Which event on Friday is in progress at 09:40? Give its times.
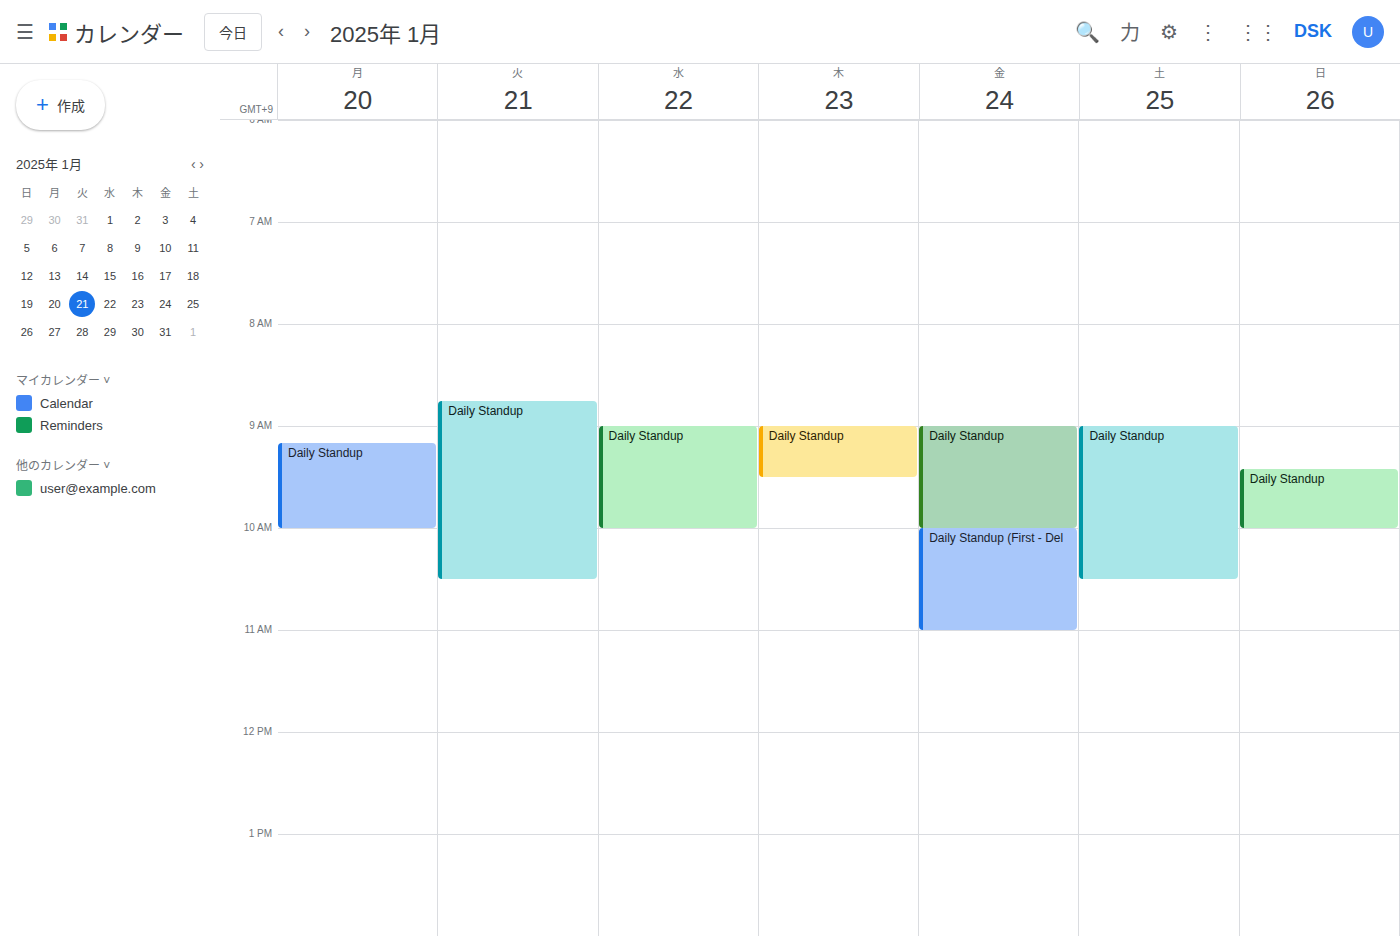
"Daily Standup", 09:00 to 10:00